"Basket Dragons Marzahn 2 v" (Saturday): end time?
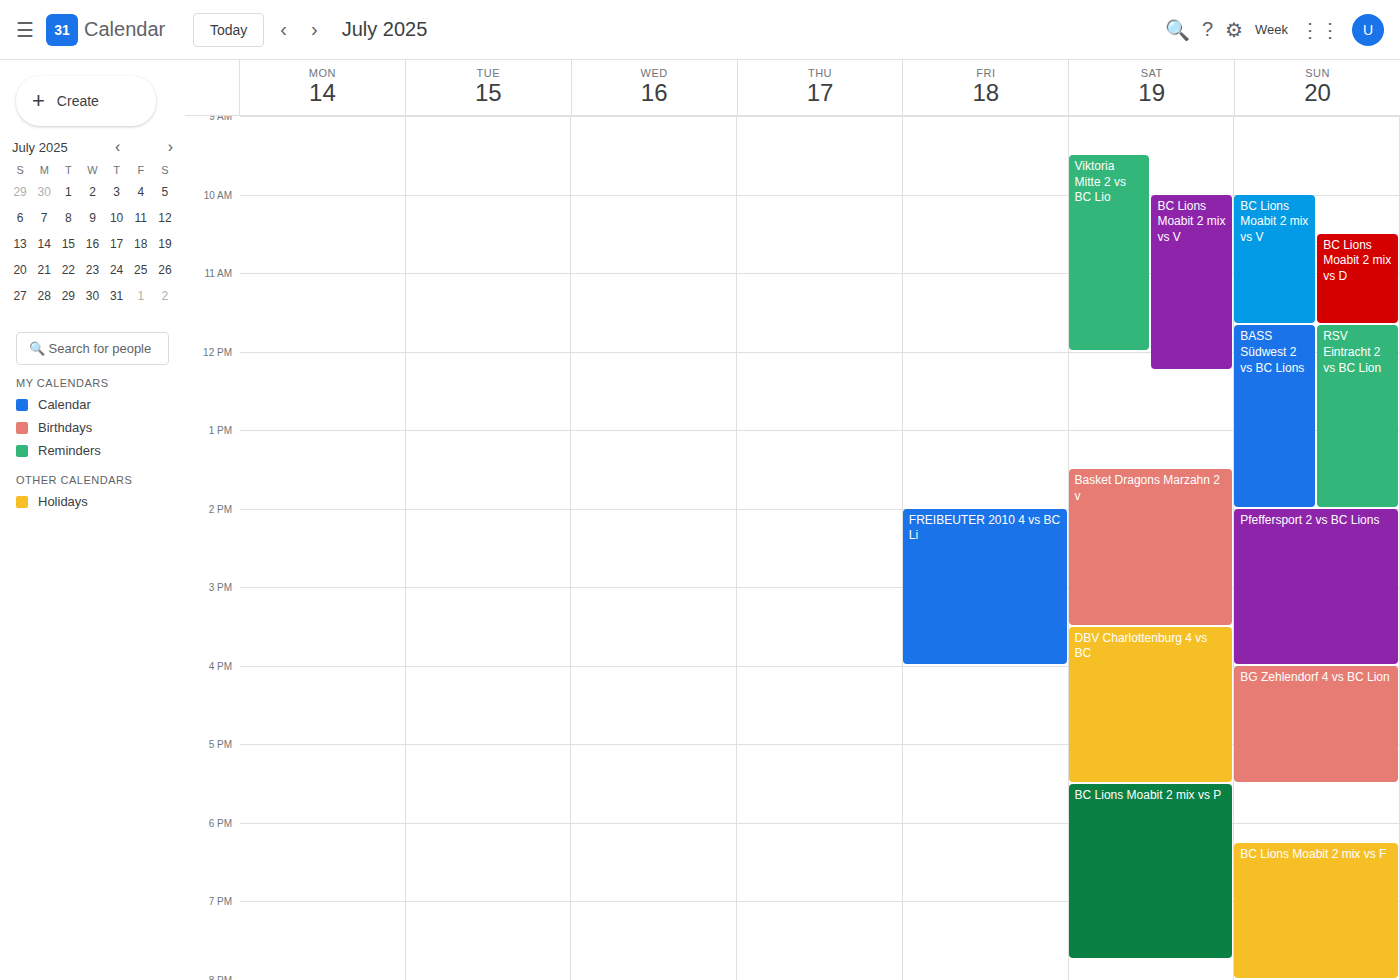
3:30 PM